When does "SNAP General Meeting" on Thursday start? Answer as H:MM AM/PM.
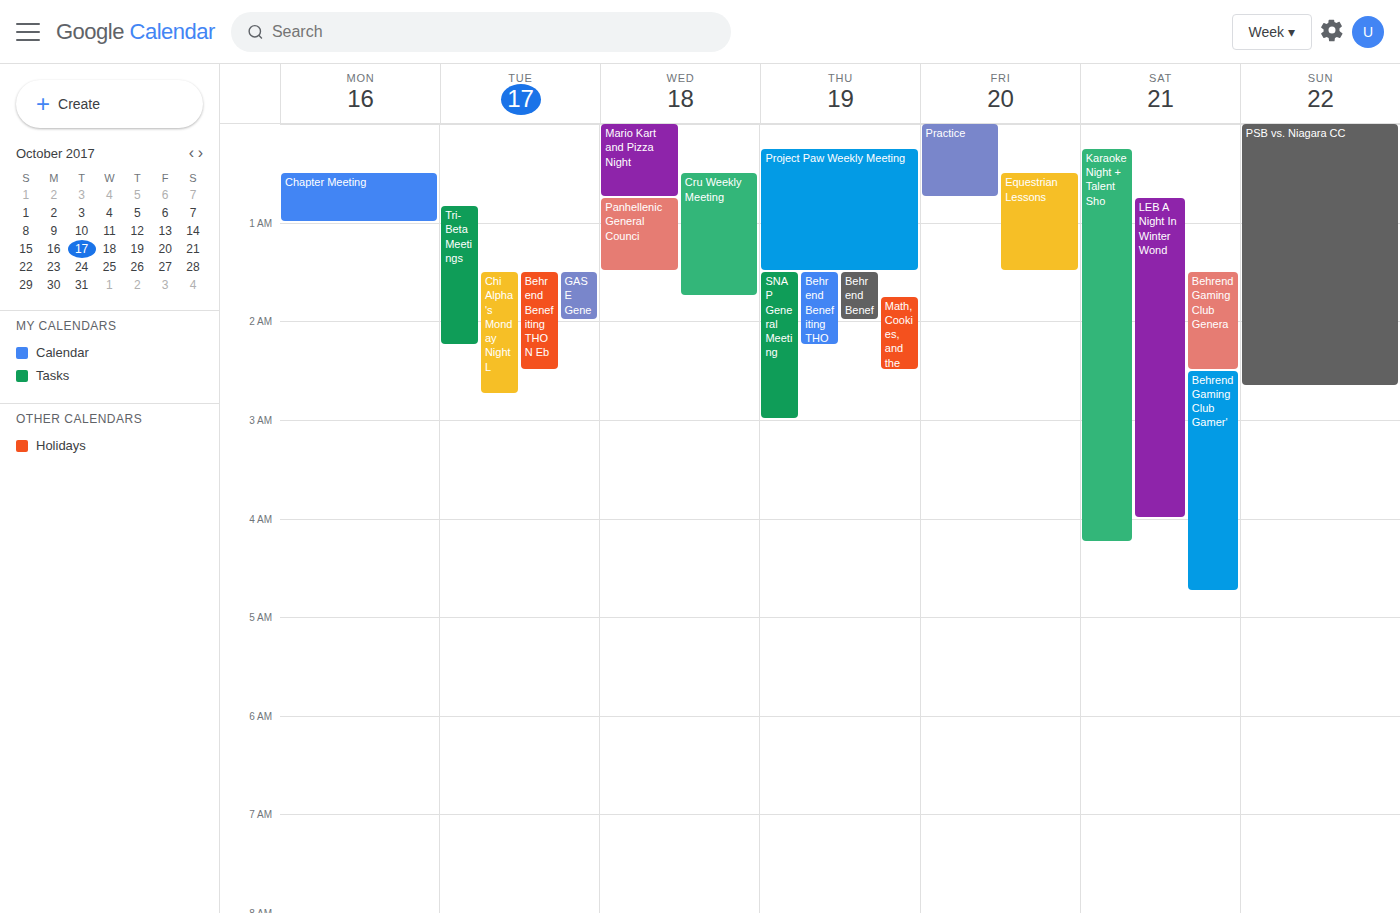
1:30 AM